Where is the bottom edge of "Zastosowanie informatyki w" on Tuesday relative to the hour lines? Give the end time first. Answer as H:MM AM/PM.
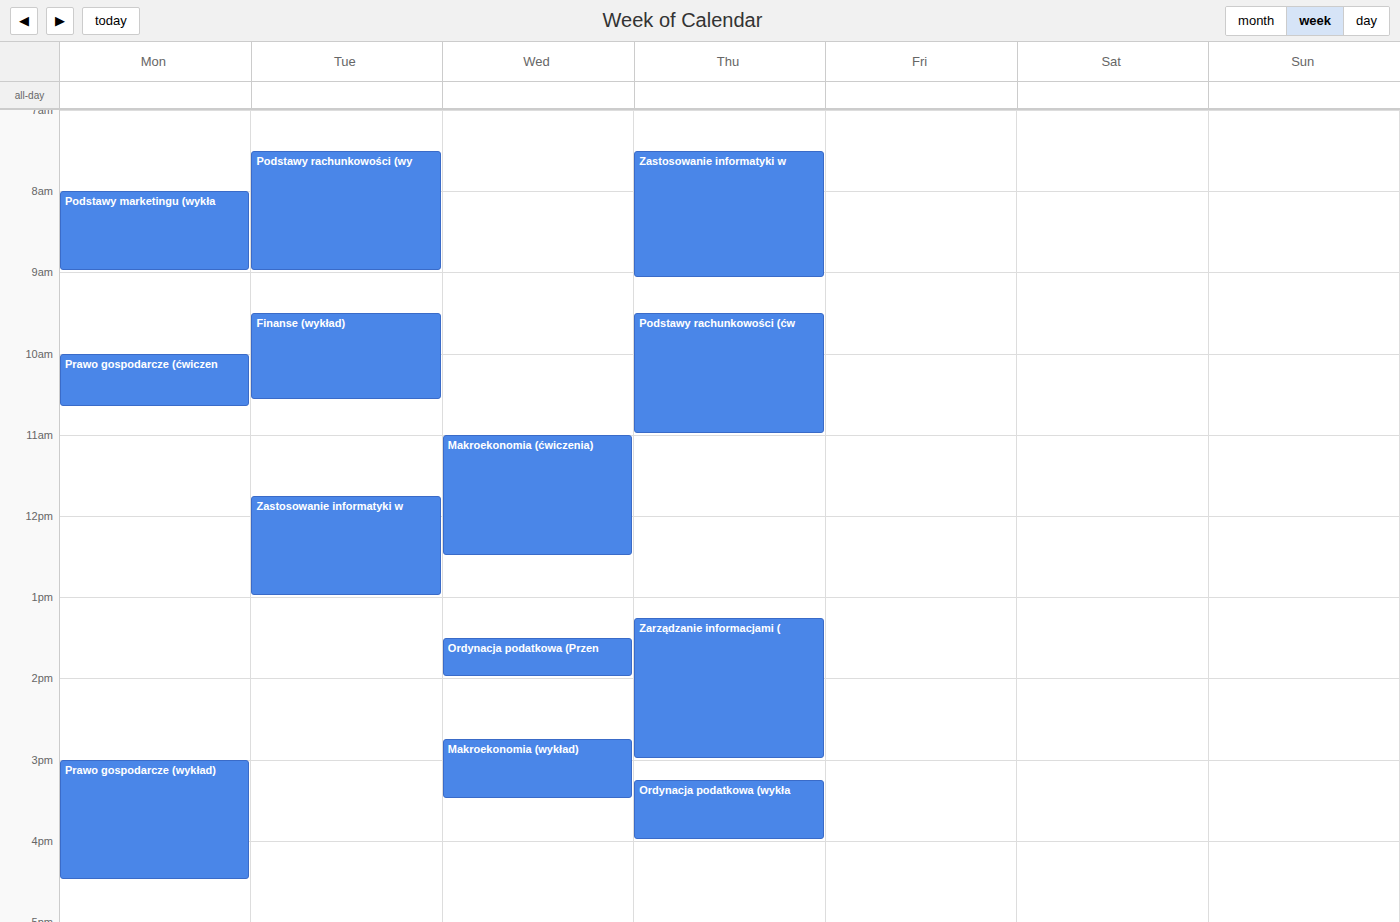
1:00 PM -- exactly on the 1 PM line.